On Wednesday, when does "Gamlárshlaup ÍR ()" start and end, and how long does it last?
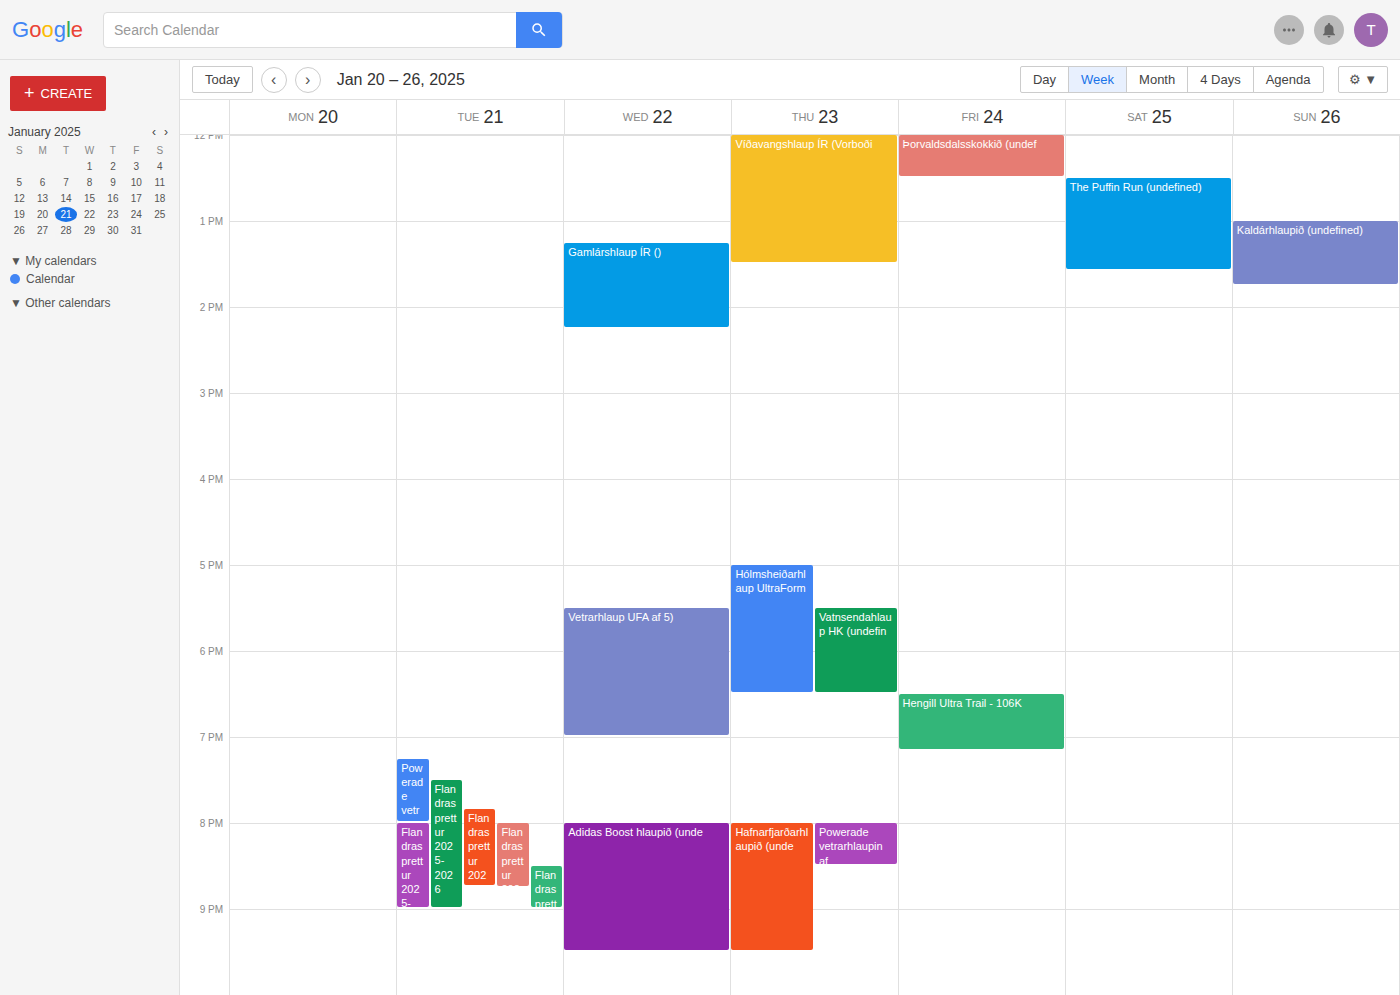
1:15 PM to 2:15 PM, 1 hour